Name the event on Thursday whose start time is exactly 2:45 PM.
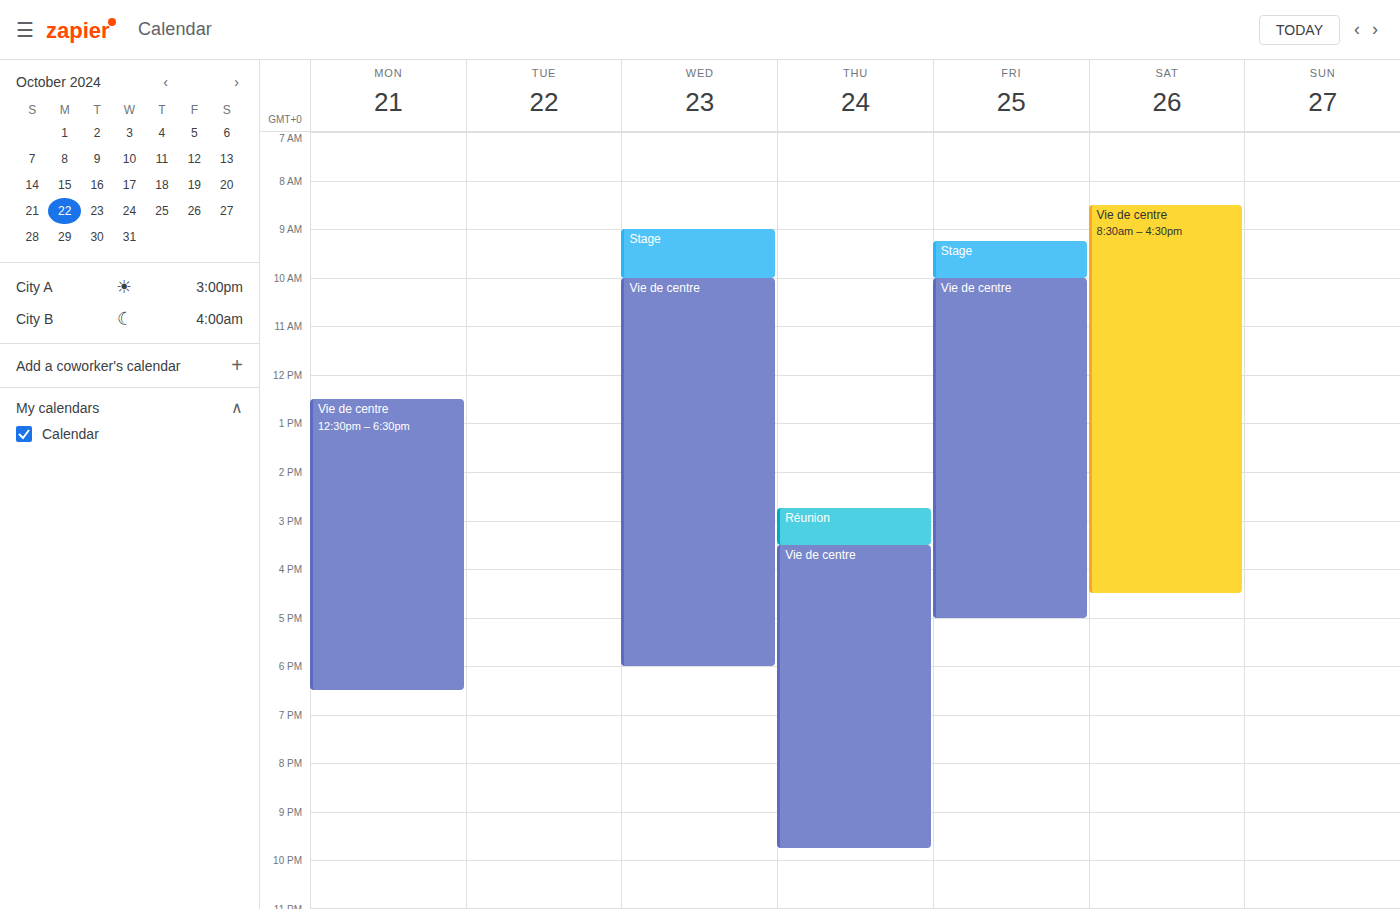
"Réunion"